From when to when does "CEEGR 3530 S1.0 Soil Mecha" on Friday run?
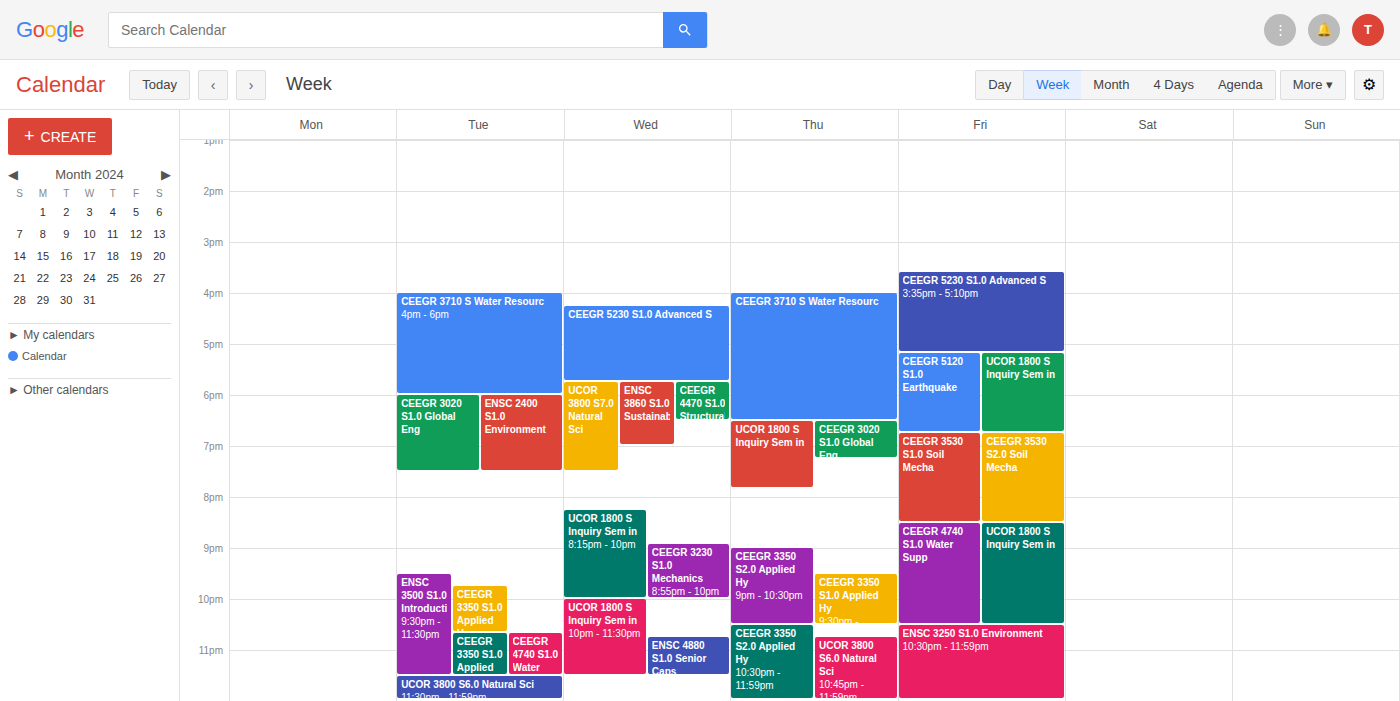
6:45 PM to 8:30 PM